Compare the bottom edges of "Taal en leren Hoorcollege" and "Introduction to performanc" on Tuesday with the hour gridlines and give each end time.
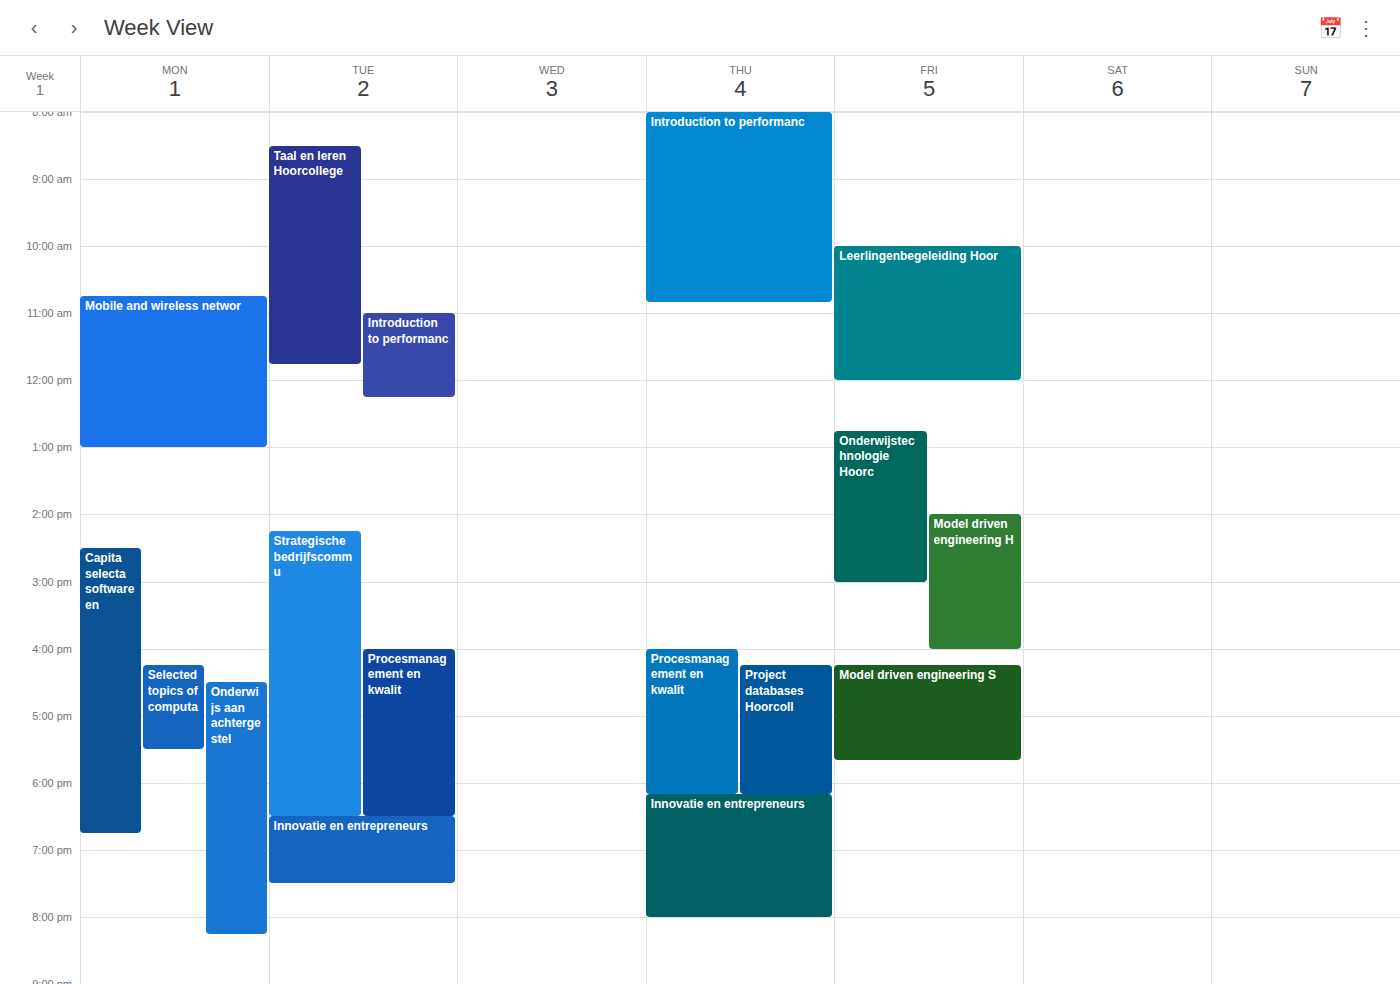
"Taal en leren Hoorcollege": 11:45, neither: three quarters of the way from the 11:00 line to the 12:00 line. "Introduction to performanc": 12:15, neither: a quarter of the way from the 12:00 line to the 13:00 line.